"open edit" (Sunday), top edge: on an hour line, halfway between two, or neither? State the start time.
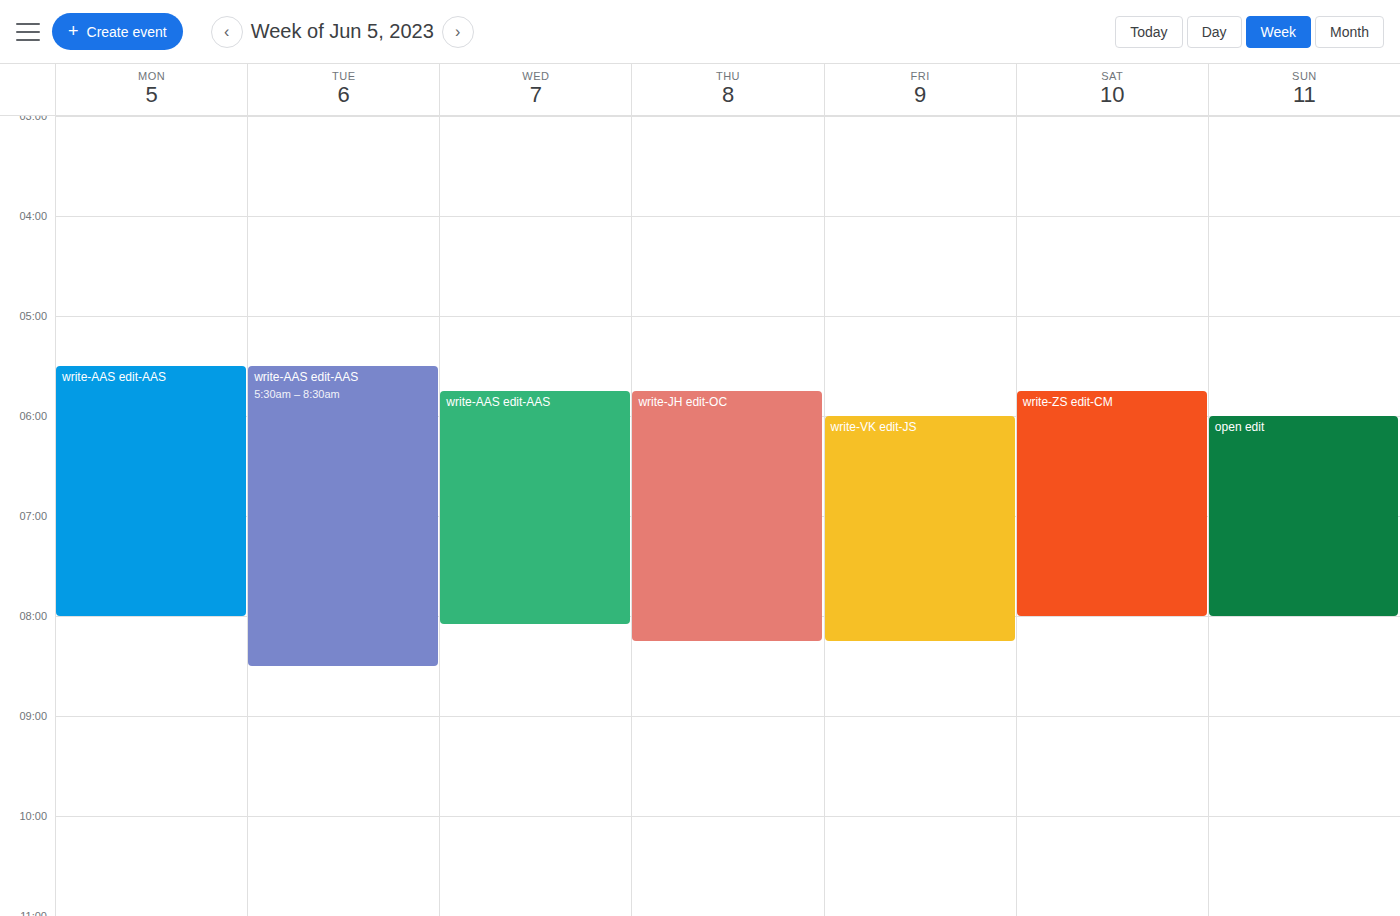
6:00 AM -- exactly on the 6 AM line.